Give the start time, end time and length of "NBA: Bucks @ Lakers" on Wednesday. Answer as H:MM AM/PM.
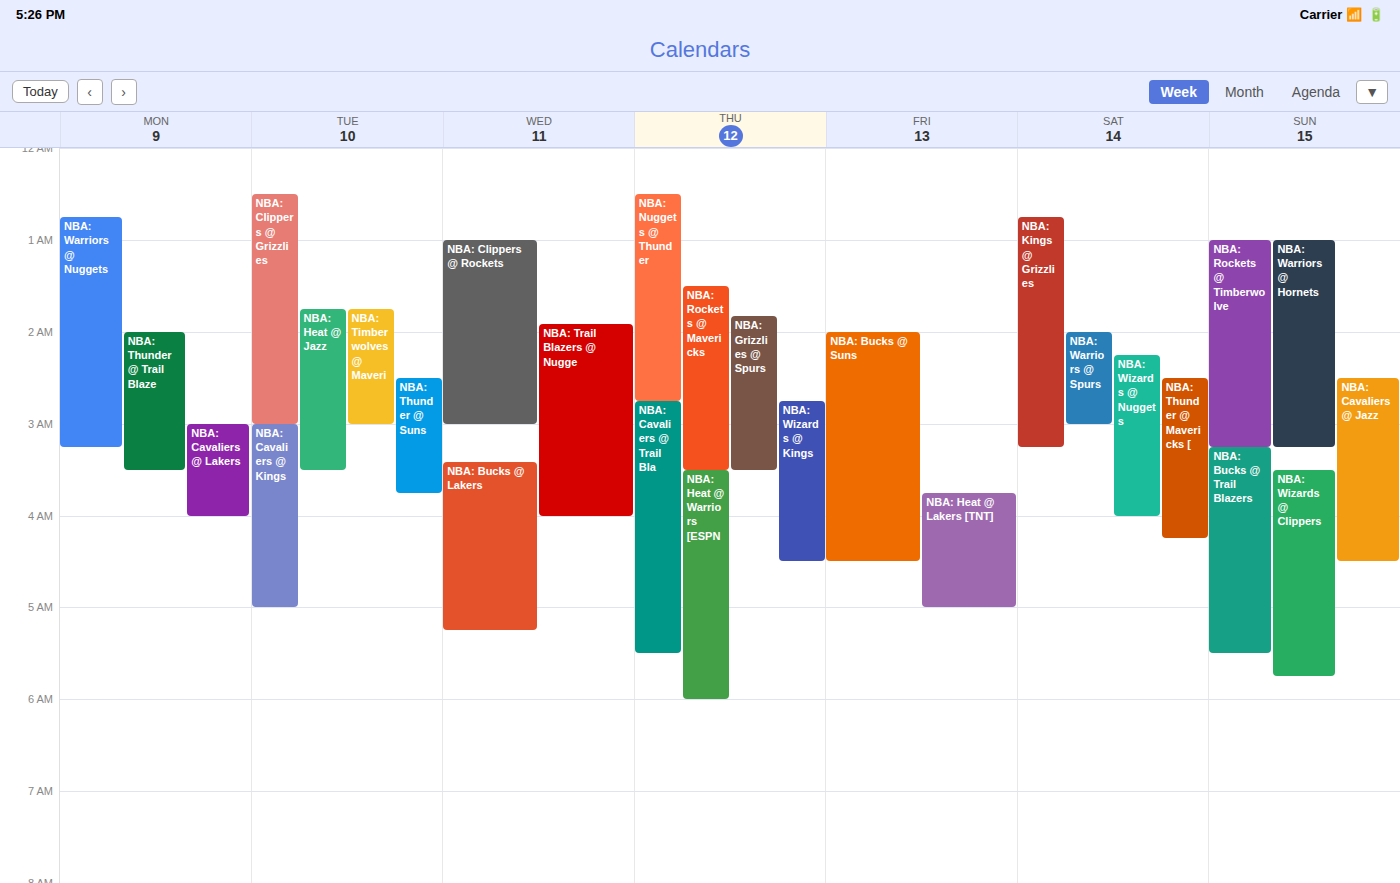
3:25 AM to 5:15 AM, 1 hour 50 minutes